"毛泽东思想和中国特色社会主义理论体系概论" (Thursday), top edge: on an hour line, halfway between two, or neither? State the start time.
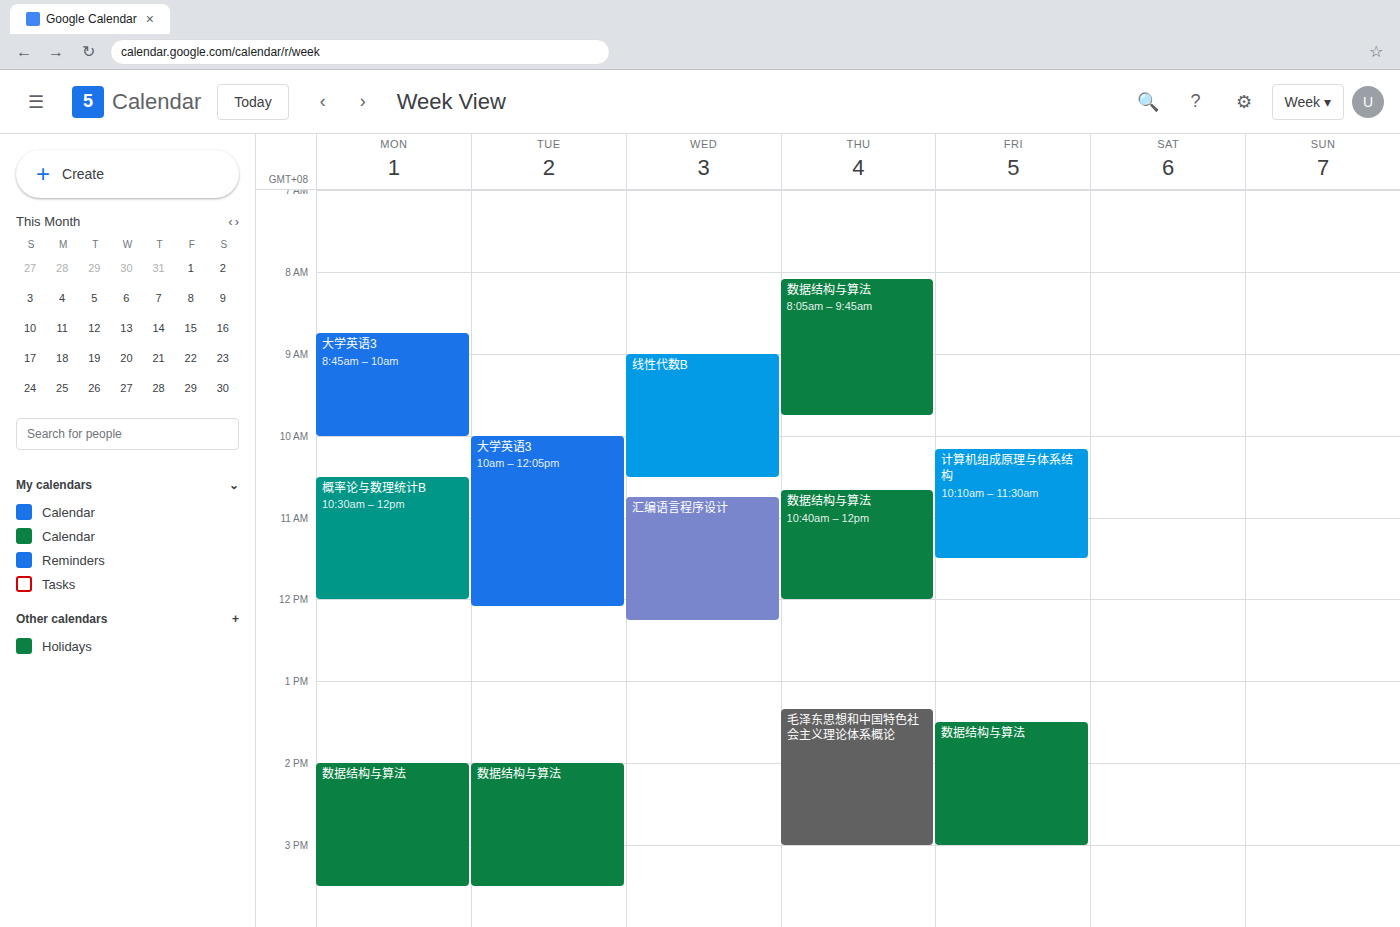
1:20 PM -- neither: 20 minutes below the 1 PM line and 40 minutes above the 2 PM line.